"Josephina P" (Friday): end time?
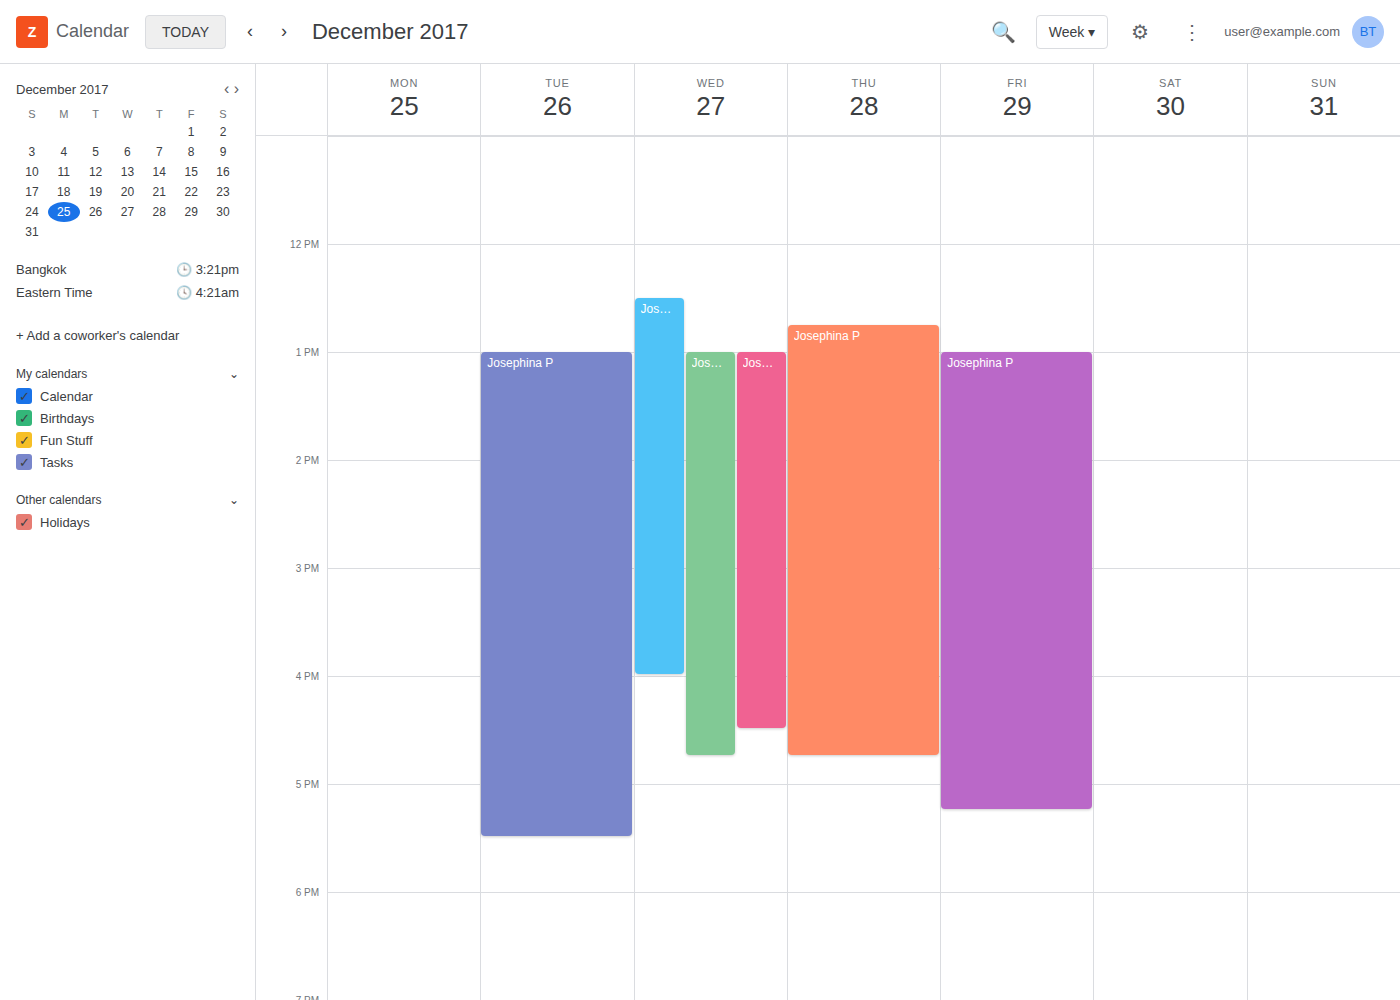
5:15 PM